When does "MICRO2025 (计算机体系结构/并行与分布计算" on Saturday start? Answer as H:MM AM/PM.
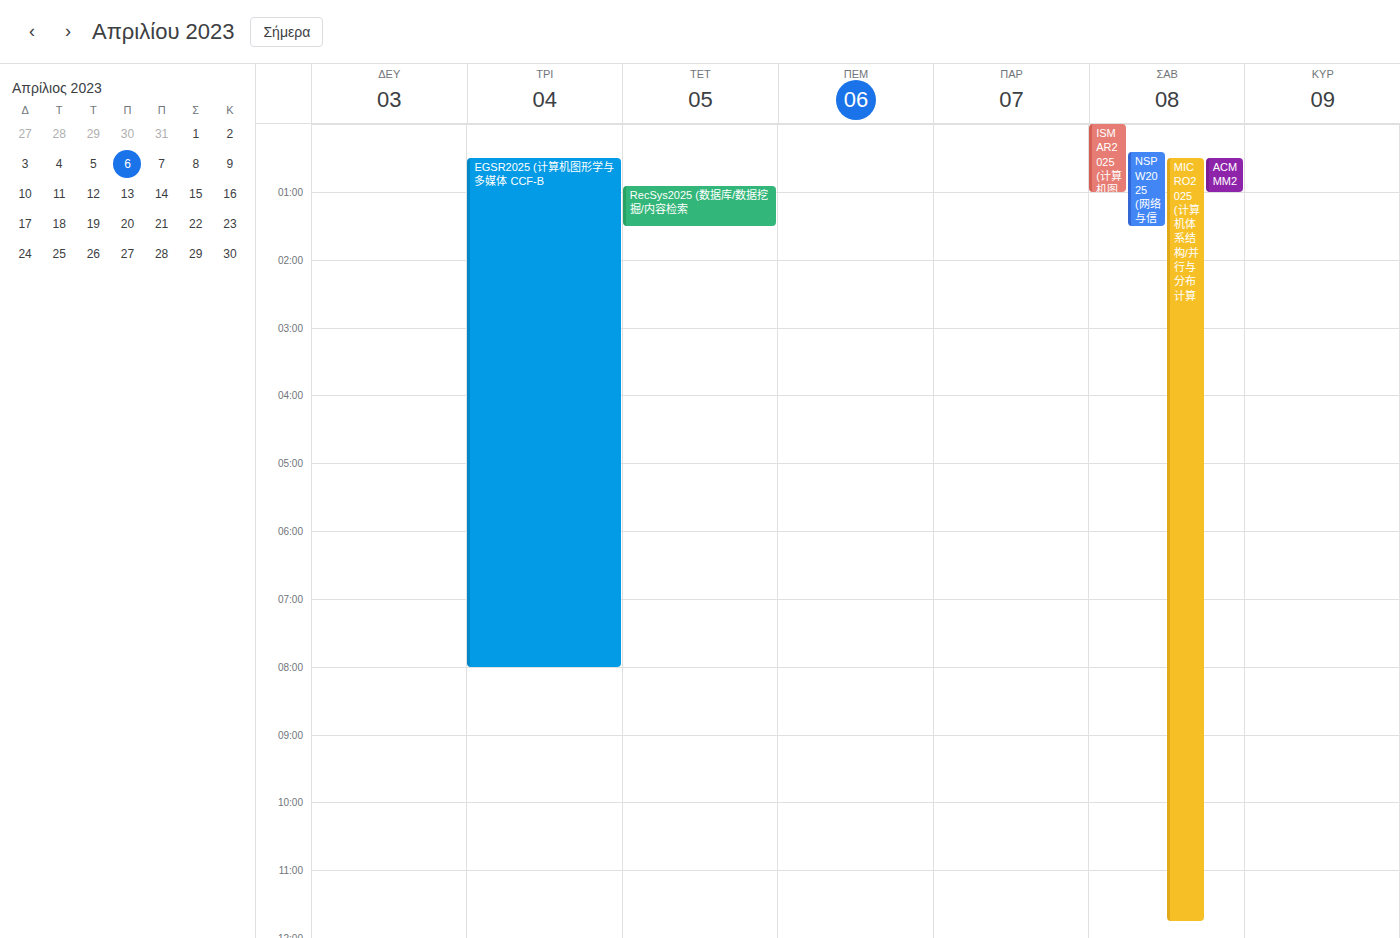
12:30 AM